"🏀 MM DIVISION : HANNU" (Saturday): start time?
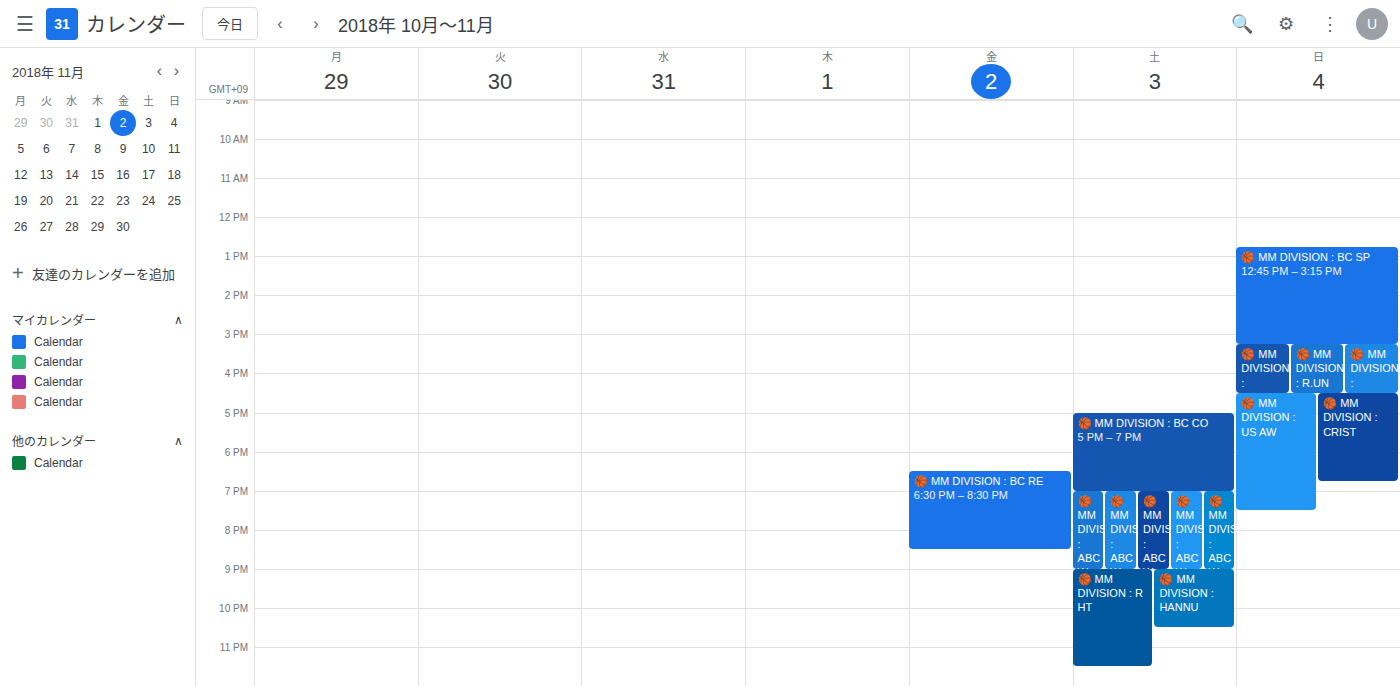
9:00 PM